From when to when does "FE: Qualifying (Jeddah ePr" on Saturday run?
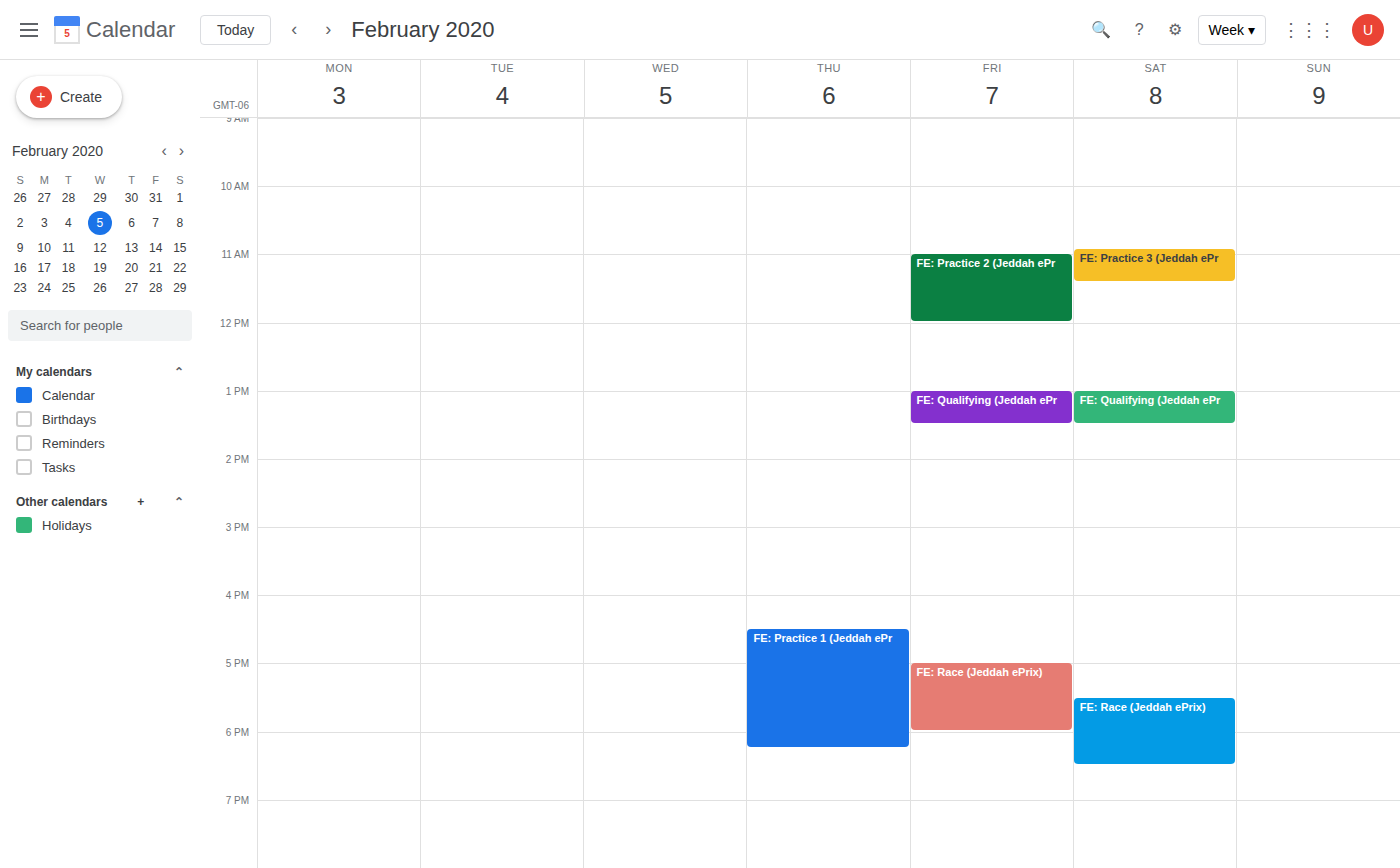
1:00 PM to 1:30 PM